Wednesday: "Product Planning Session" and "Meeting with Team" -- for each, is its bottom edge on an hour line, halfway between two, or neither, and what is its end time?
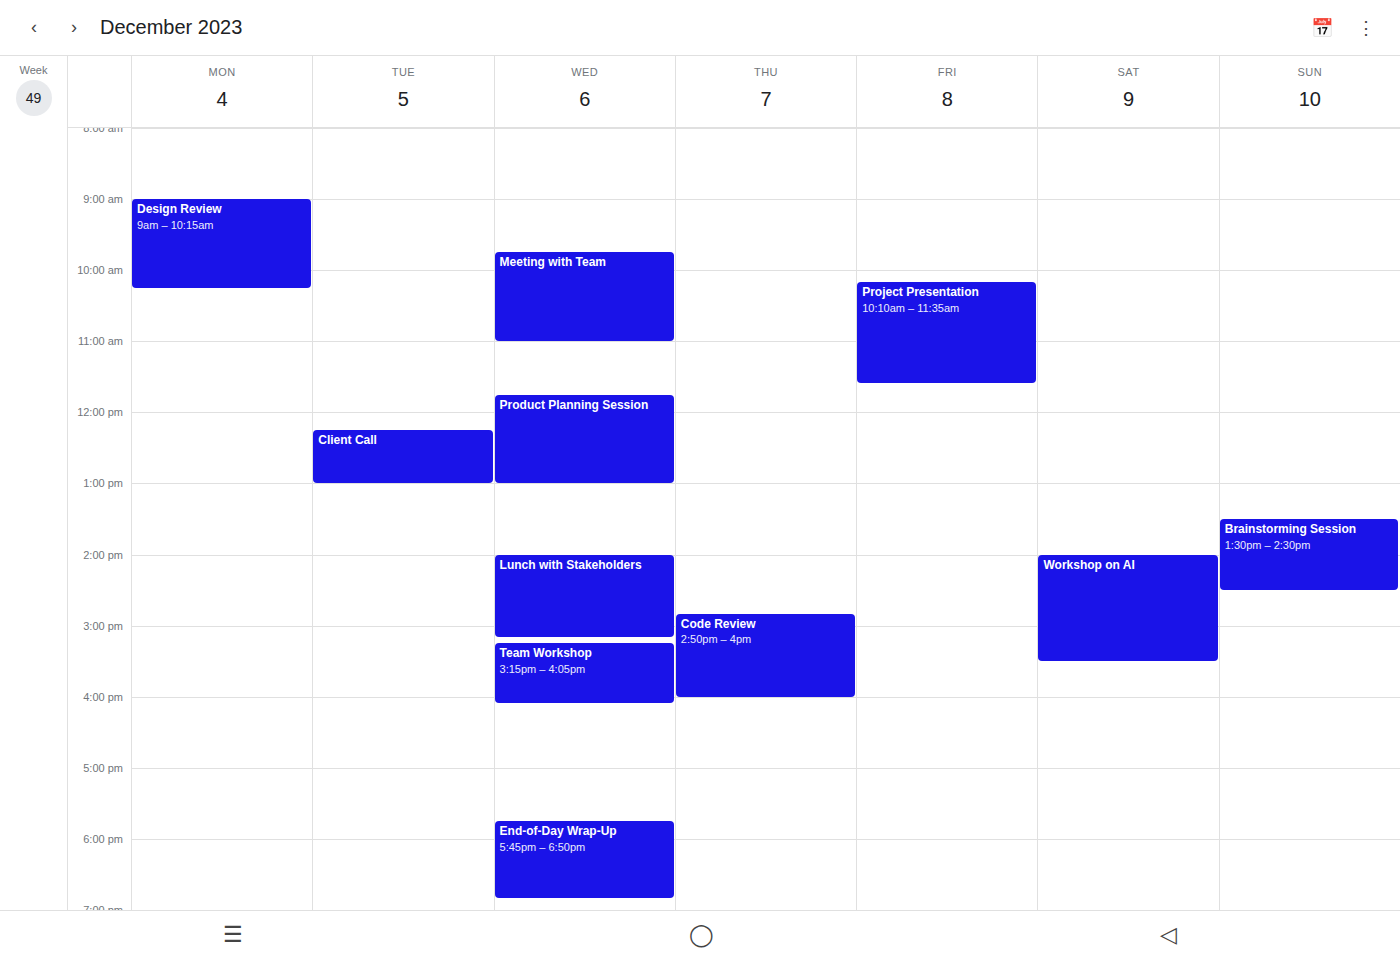
"Product Planning Session": 13:00, exactly on the 13:00 line. "Meeting with Team": 11:00, exactly on the 11:00 line.